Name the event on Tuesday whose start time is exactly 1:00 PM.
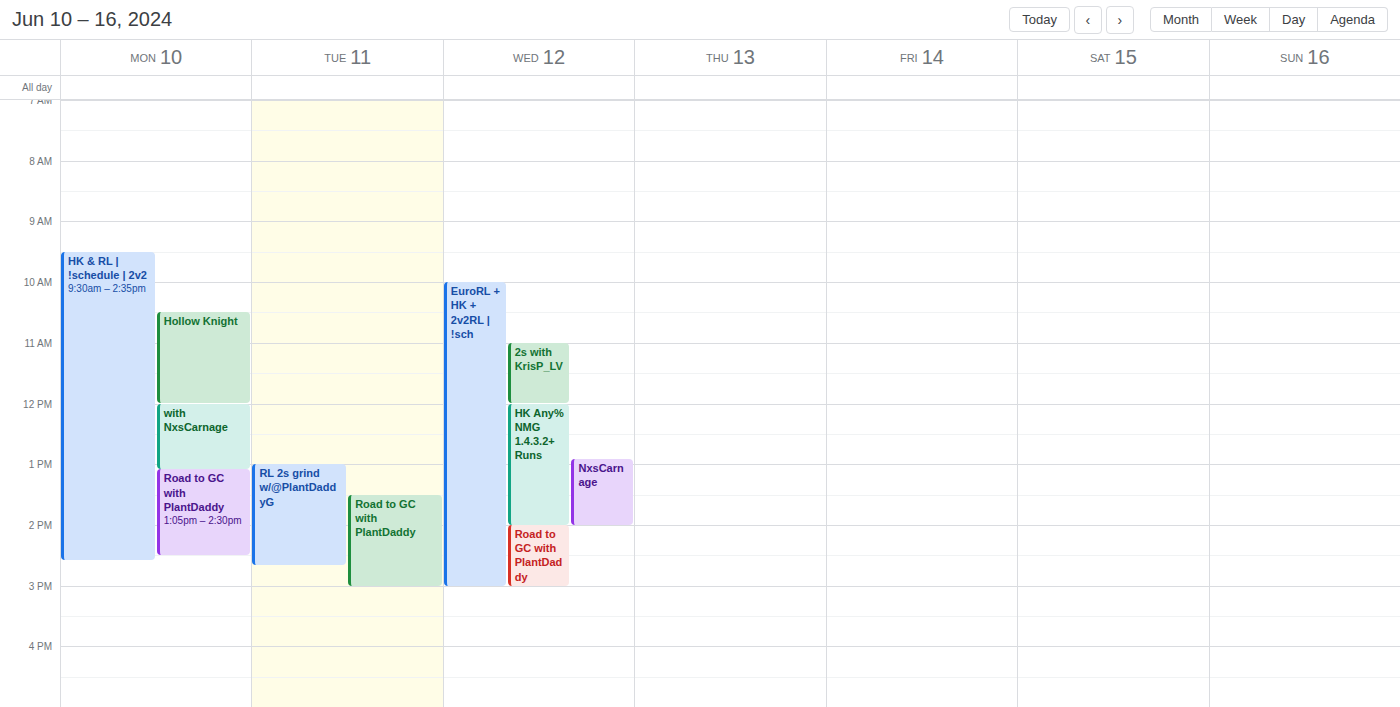
"RL 2s grind w/@PlantDaddyG"